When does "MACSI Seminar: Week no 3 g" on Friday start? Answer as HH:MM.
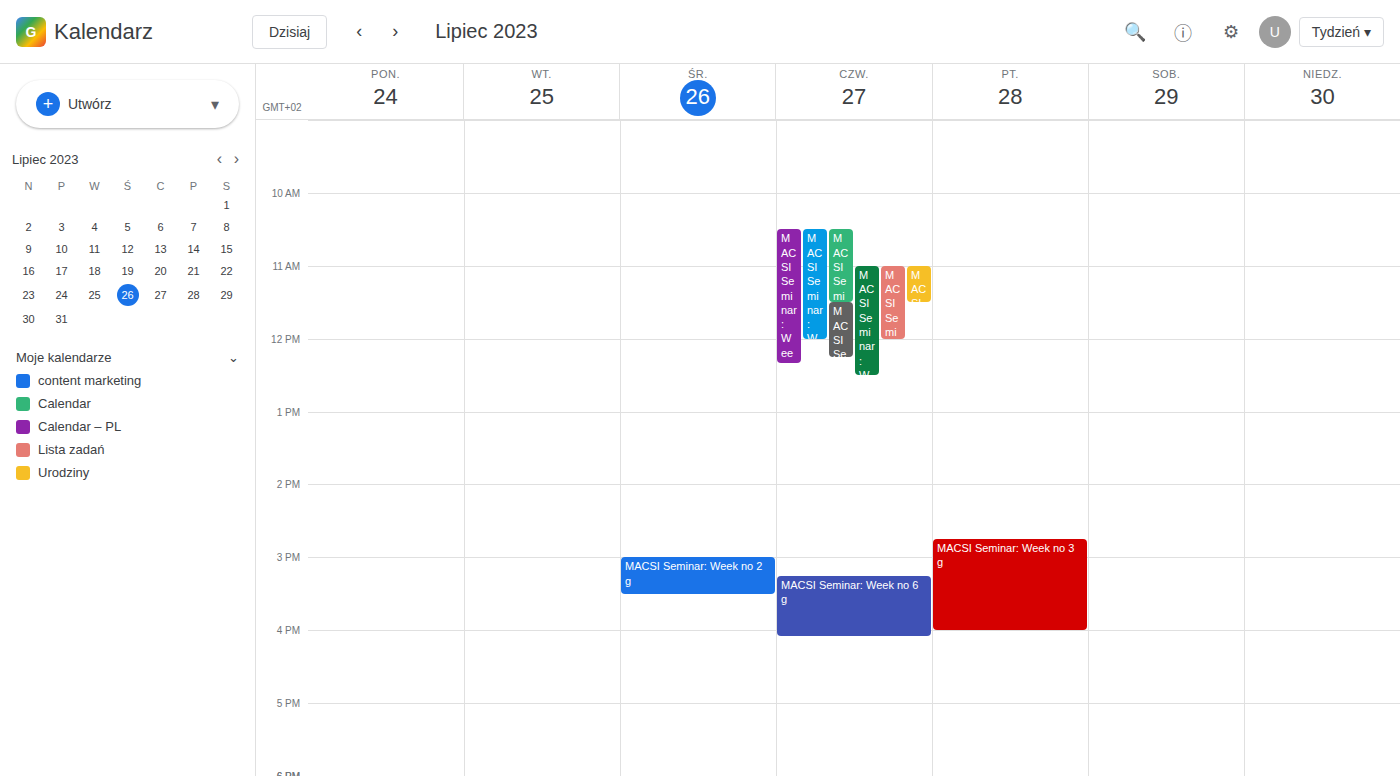
14:45